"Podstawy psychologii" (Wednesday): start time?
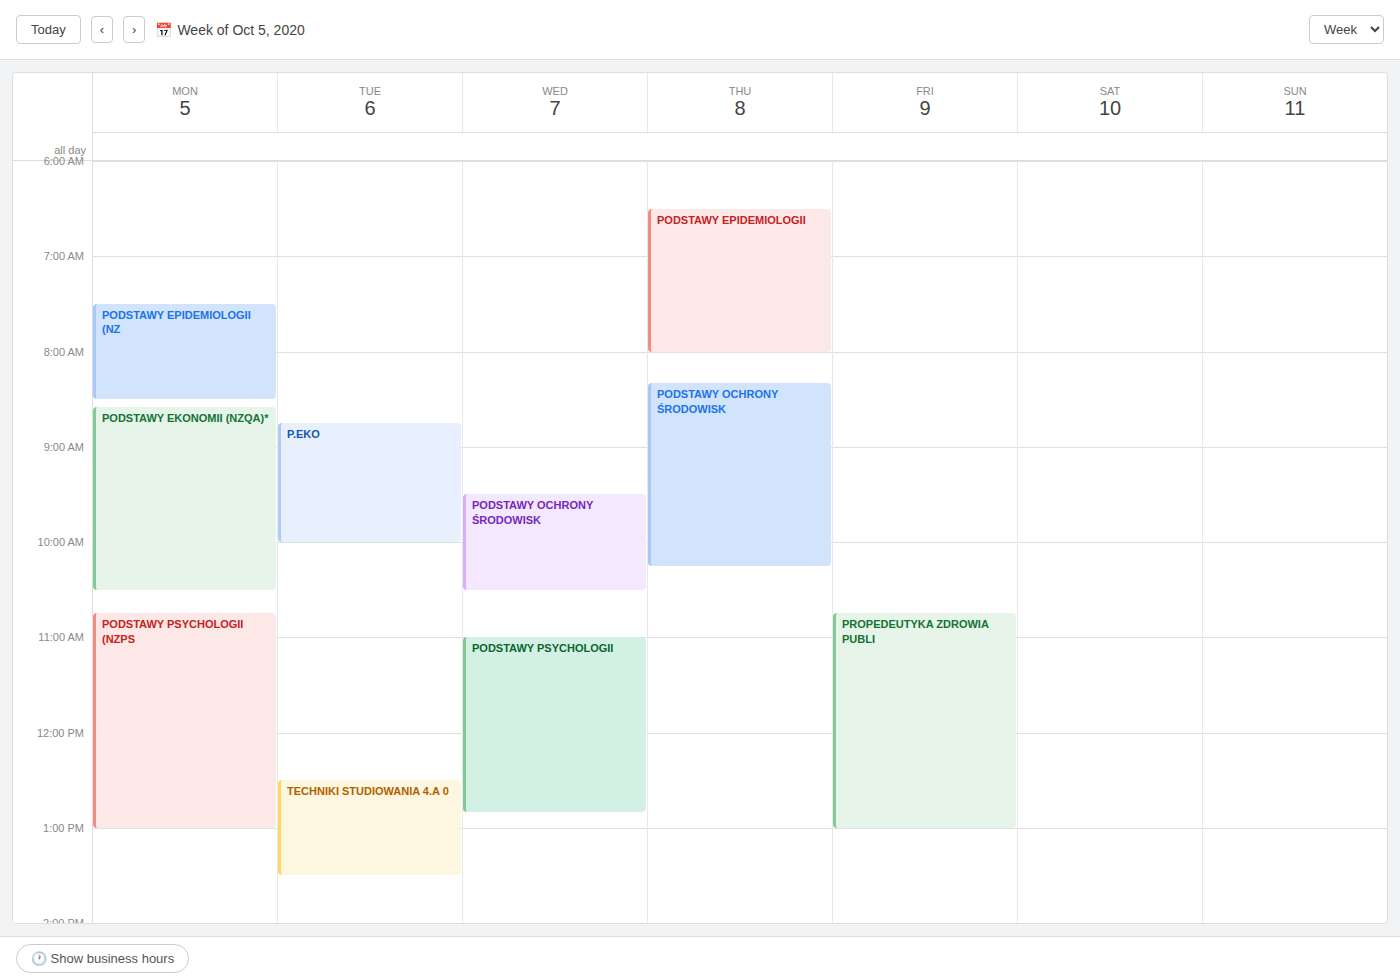
11:00